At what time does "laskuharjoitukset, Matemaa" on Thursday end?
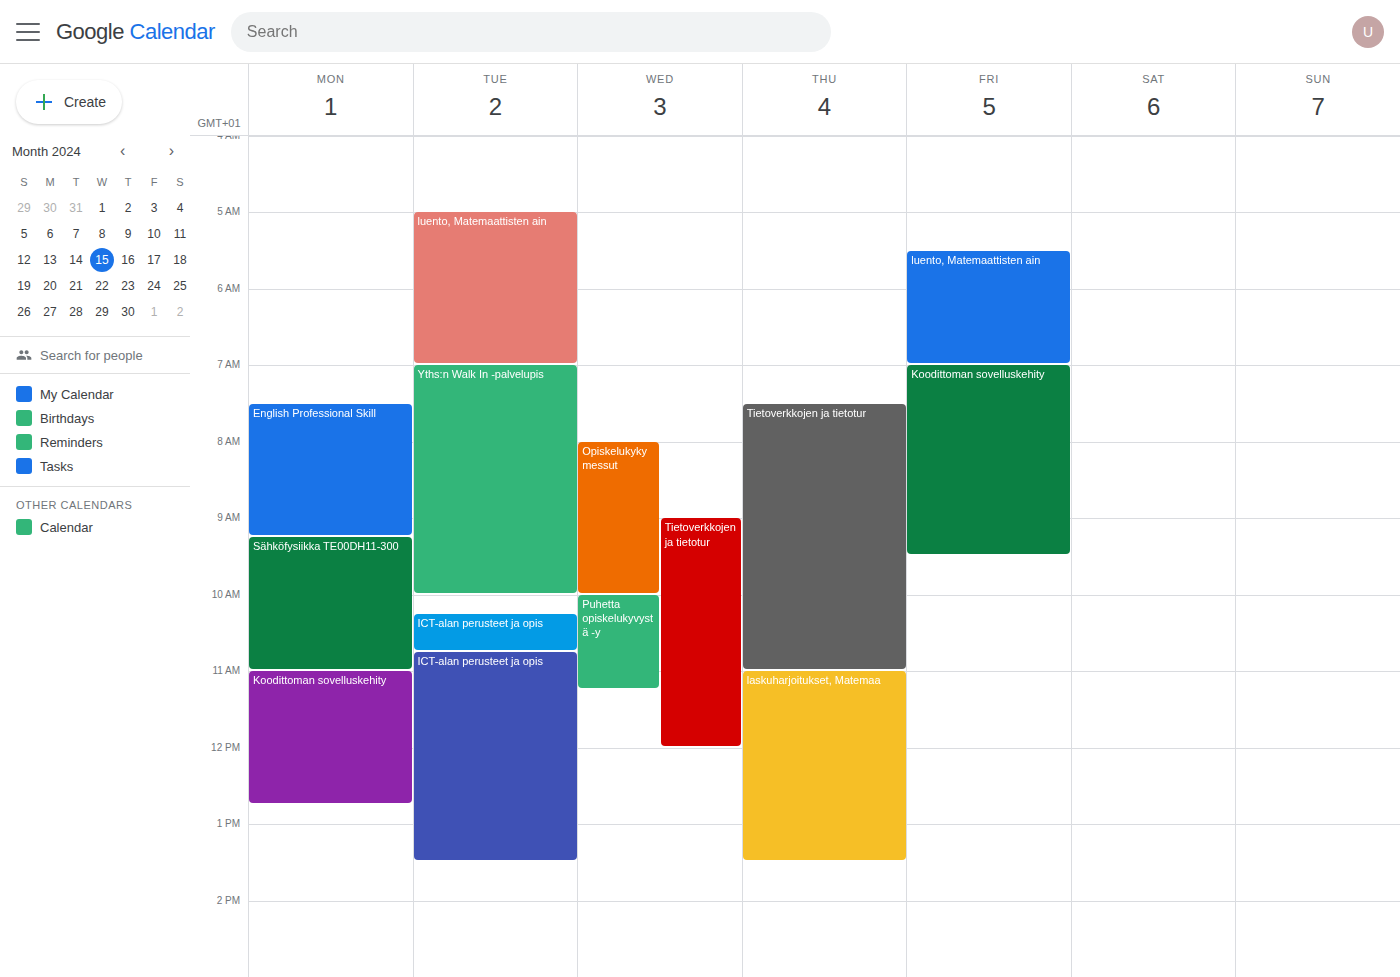
1:30 PM